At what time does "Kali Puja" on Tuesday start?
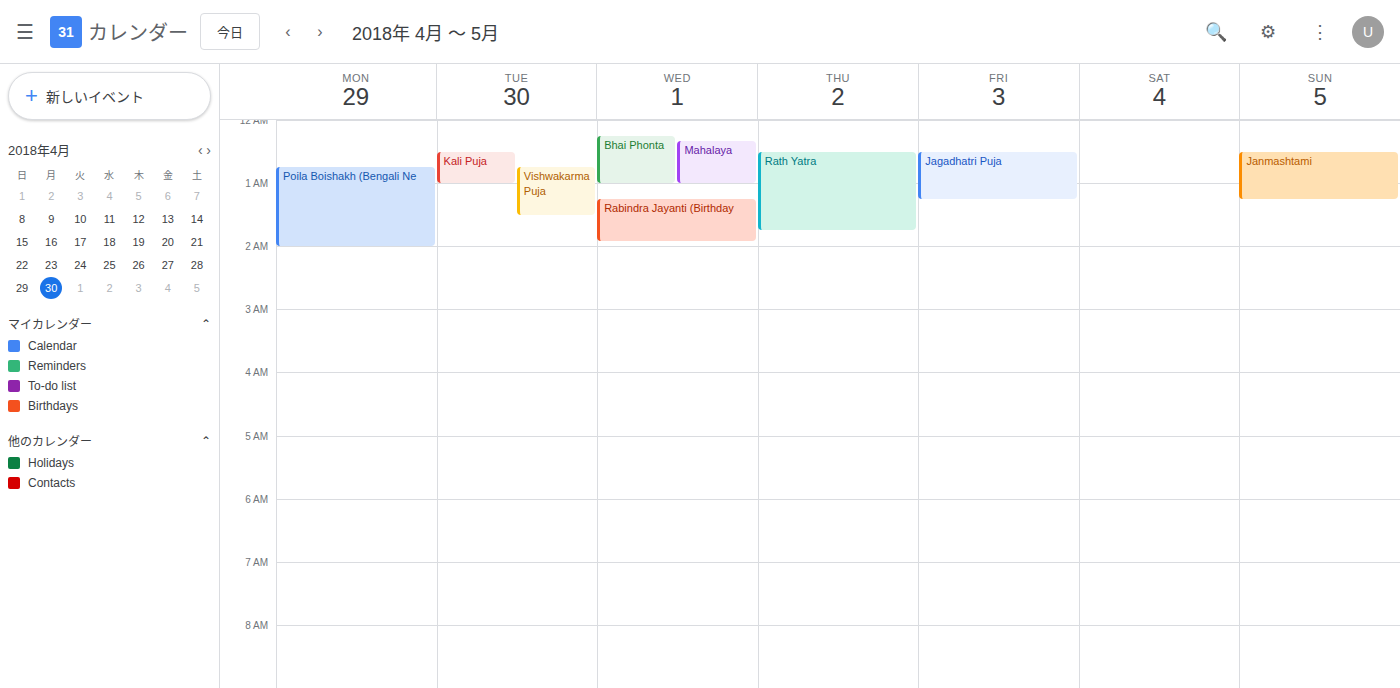
00:30